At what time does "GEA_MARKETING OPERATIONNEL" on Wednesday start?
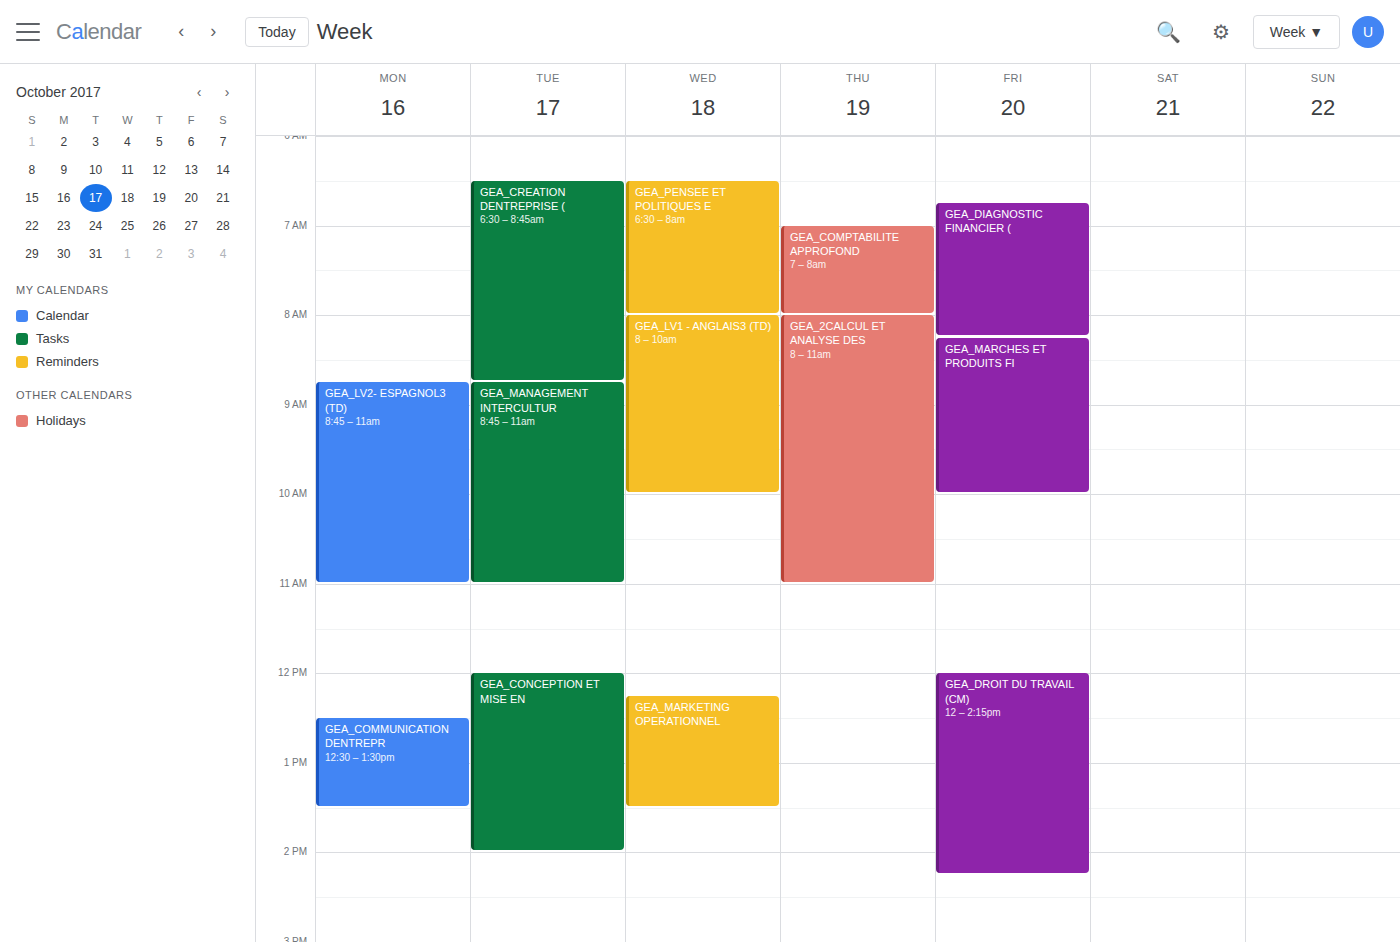
12:15